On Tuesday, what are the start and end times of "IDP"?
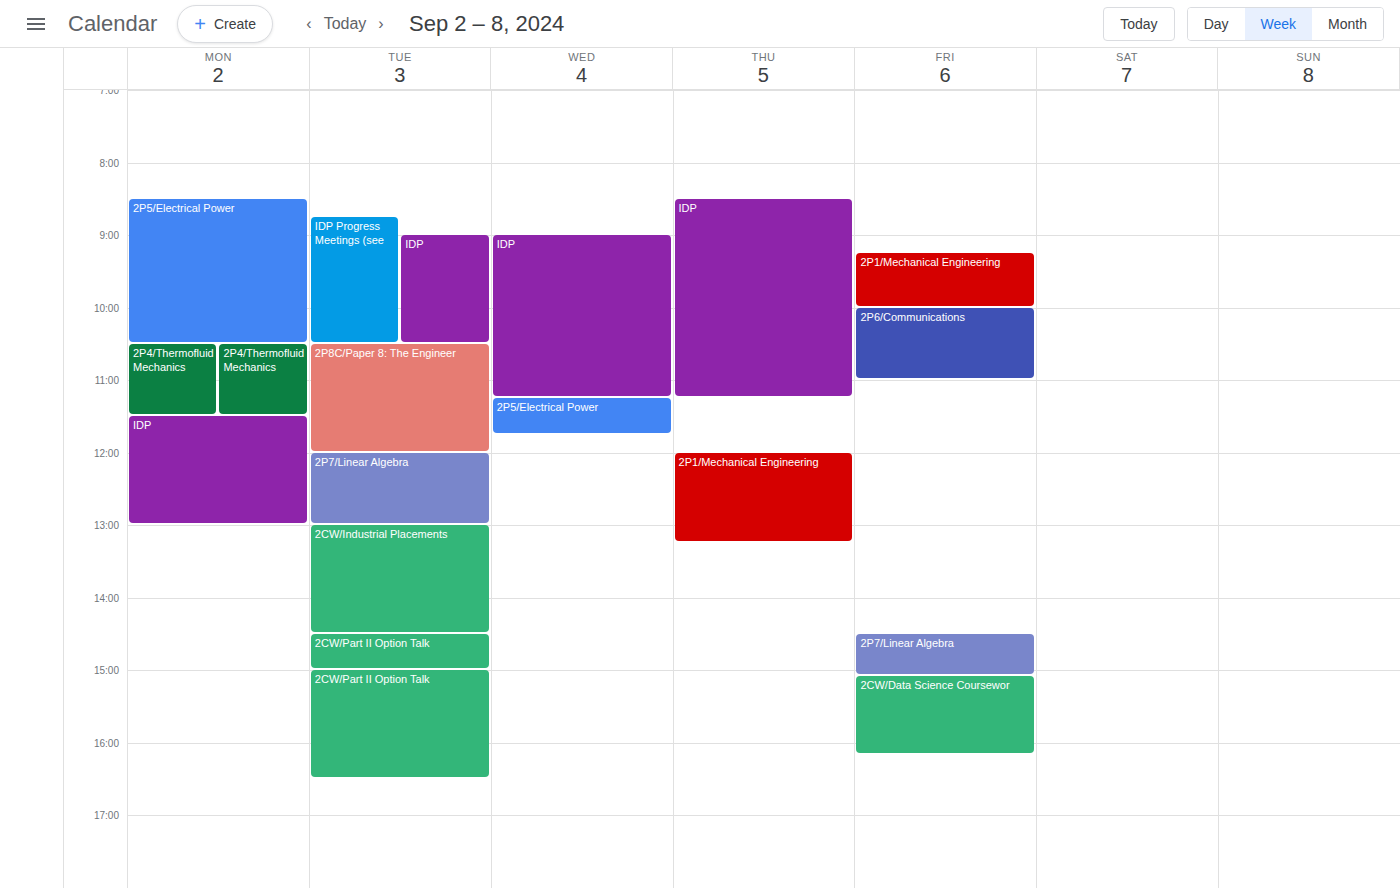
9:00 AM to 10:30 AM